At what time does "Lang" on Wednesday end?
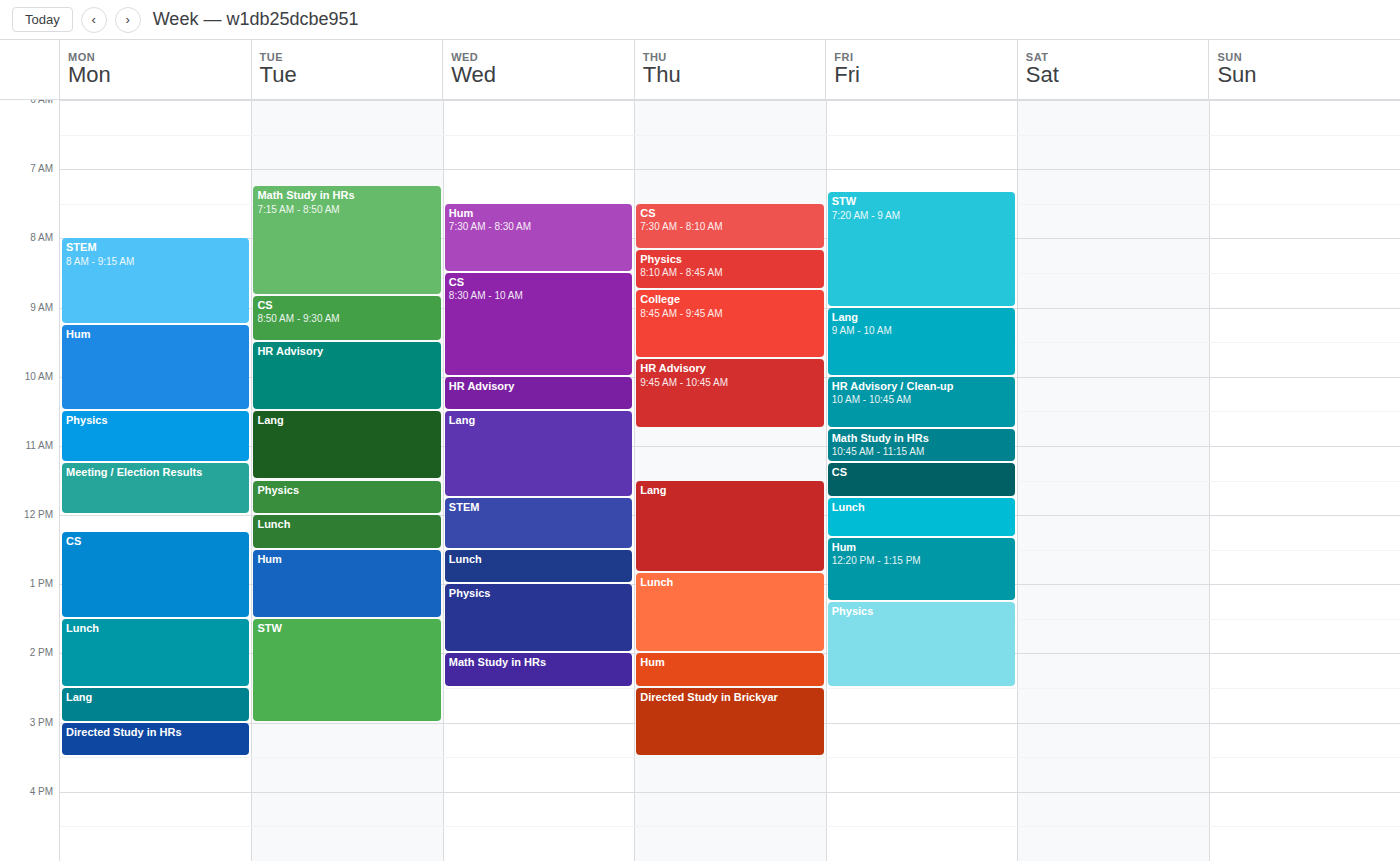
11:45 AM